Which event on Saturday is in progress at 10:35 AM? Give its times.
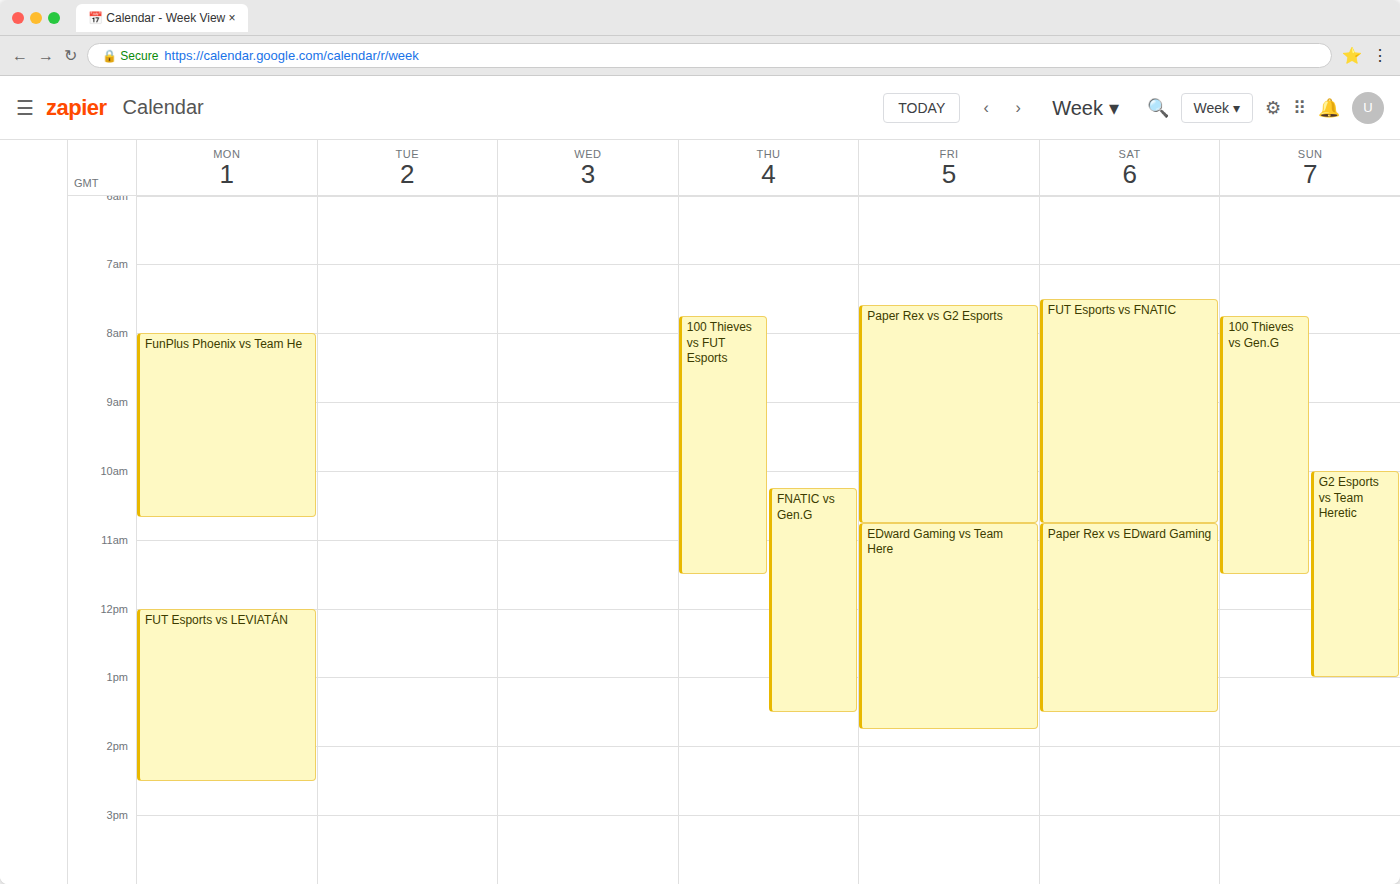
"FUT Esports vs FNATIC", 7:30 AM to 10:45 AM